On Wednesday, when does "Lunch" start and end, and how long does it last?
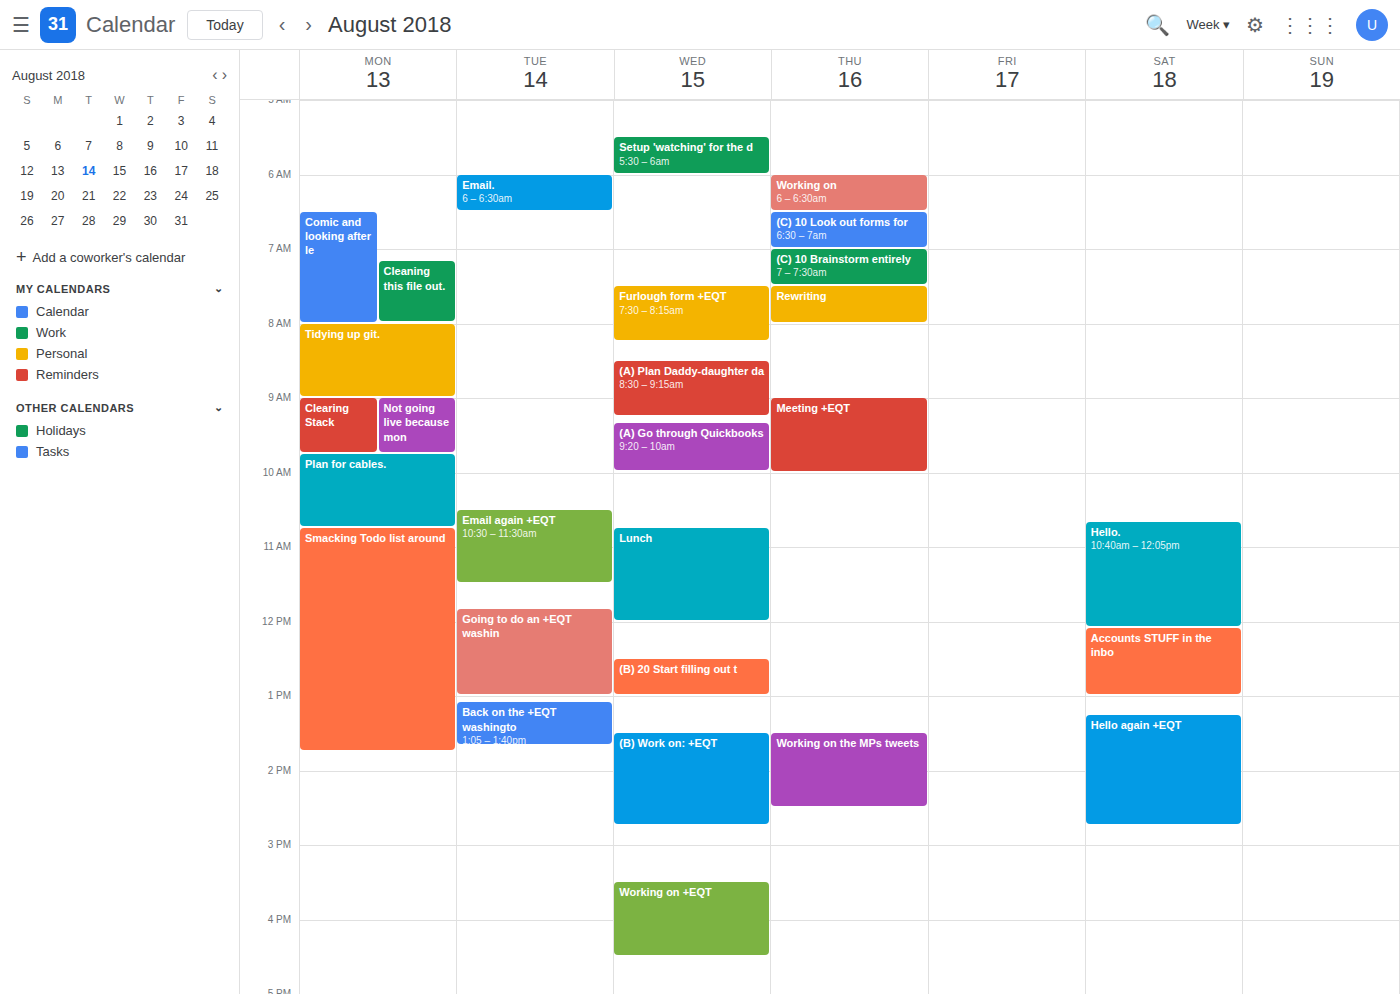
10:45 AM to 12:00 PM, 1 hour 15 minutes